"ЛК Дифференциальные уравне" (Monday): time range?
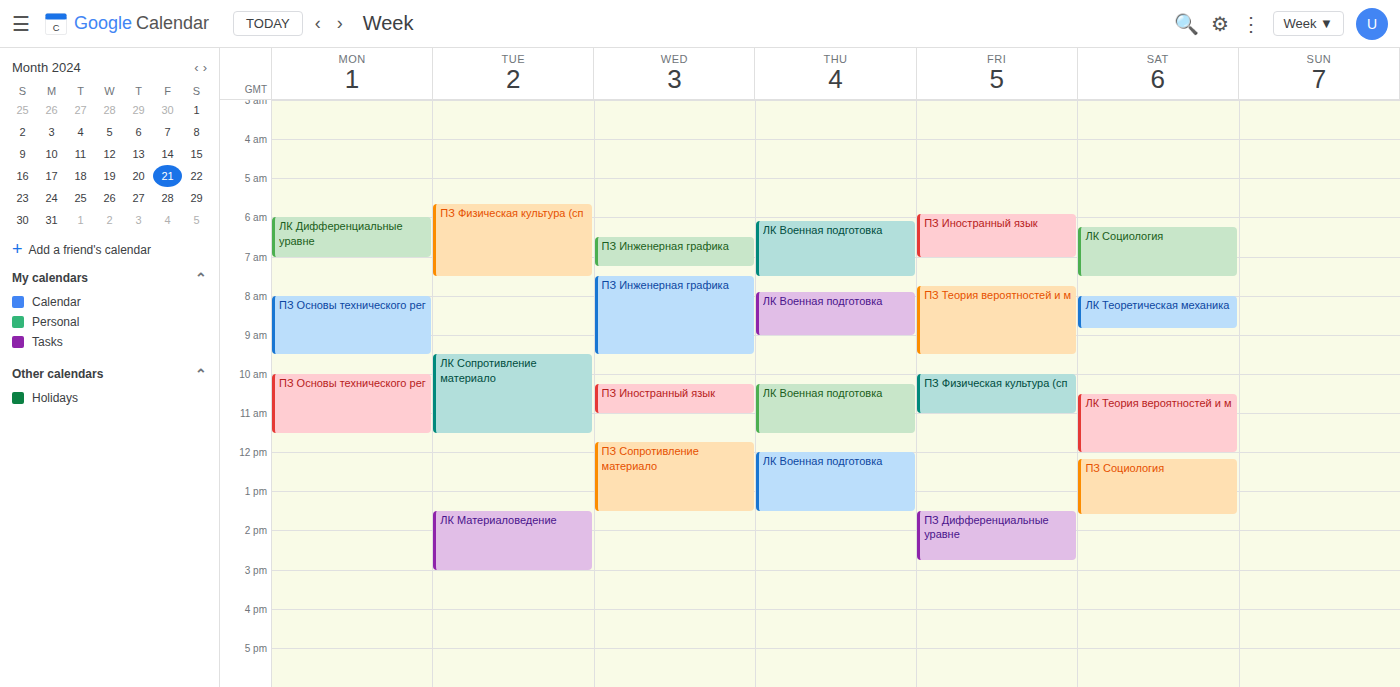
06:00 to 07:00